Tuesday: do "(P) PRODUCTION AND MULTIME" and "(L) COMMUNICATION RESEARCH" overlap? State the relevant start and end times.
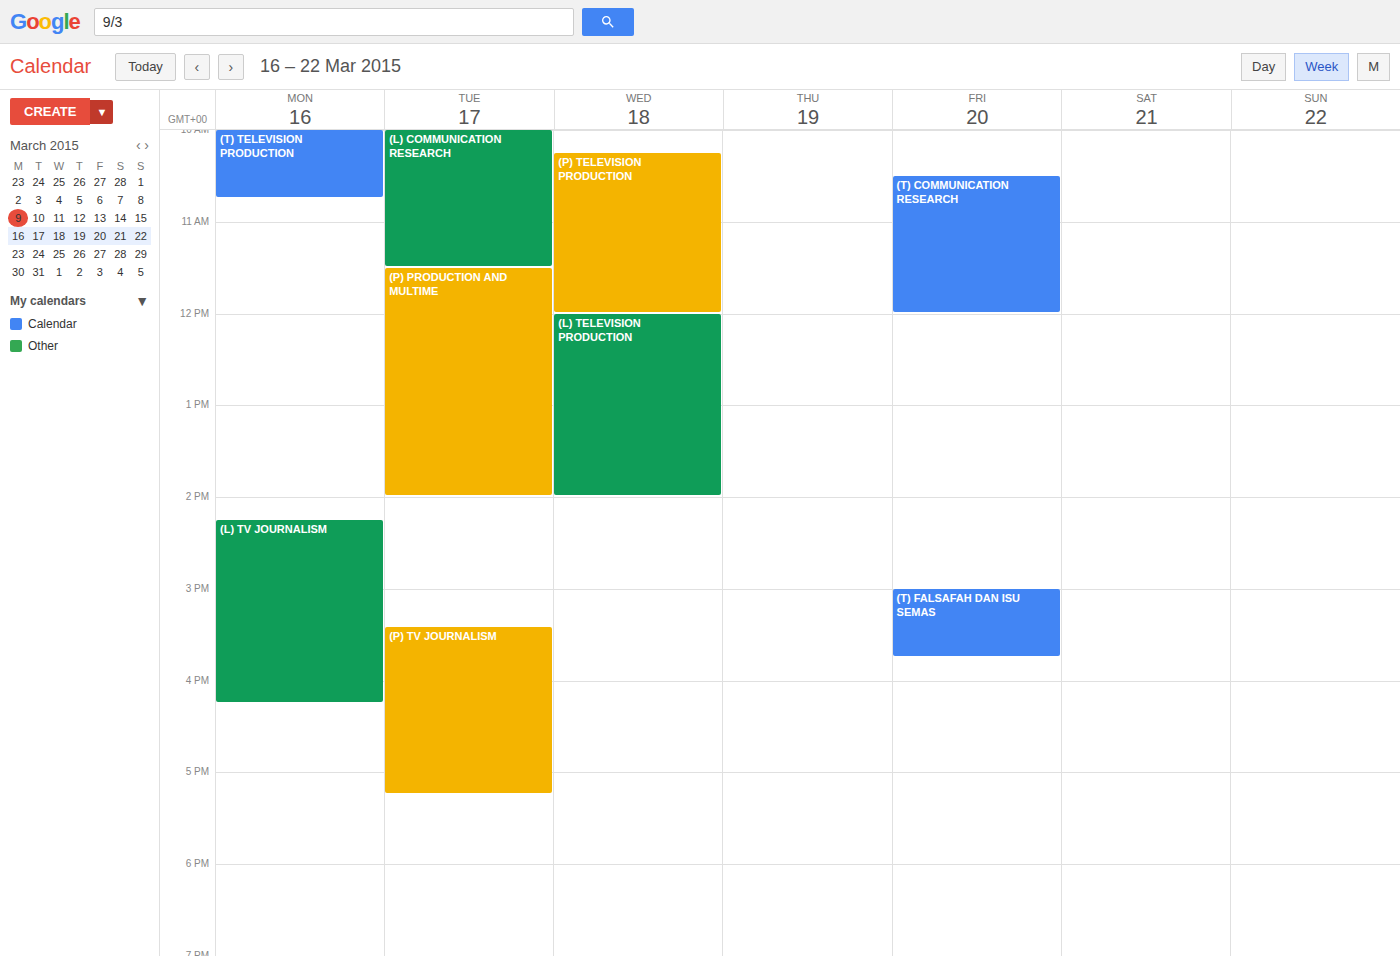
"(L) COMMUNICATION RESEARCH" ends at 11:30 AM, exactly when "(P) PRODUCTION AND MULTIME" starts -- they touch but do not overlap.